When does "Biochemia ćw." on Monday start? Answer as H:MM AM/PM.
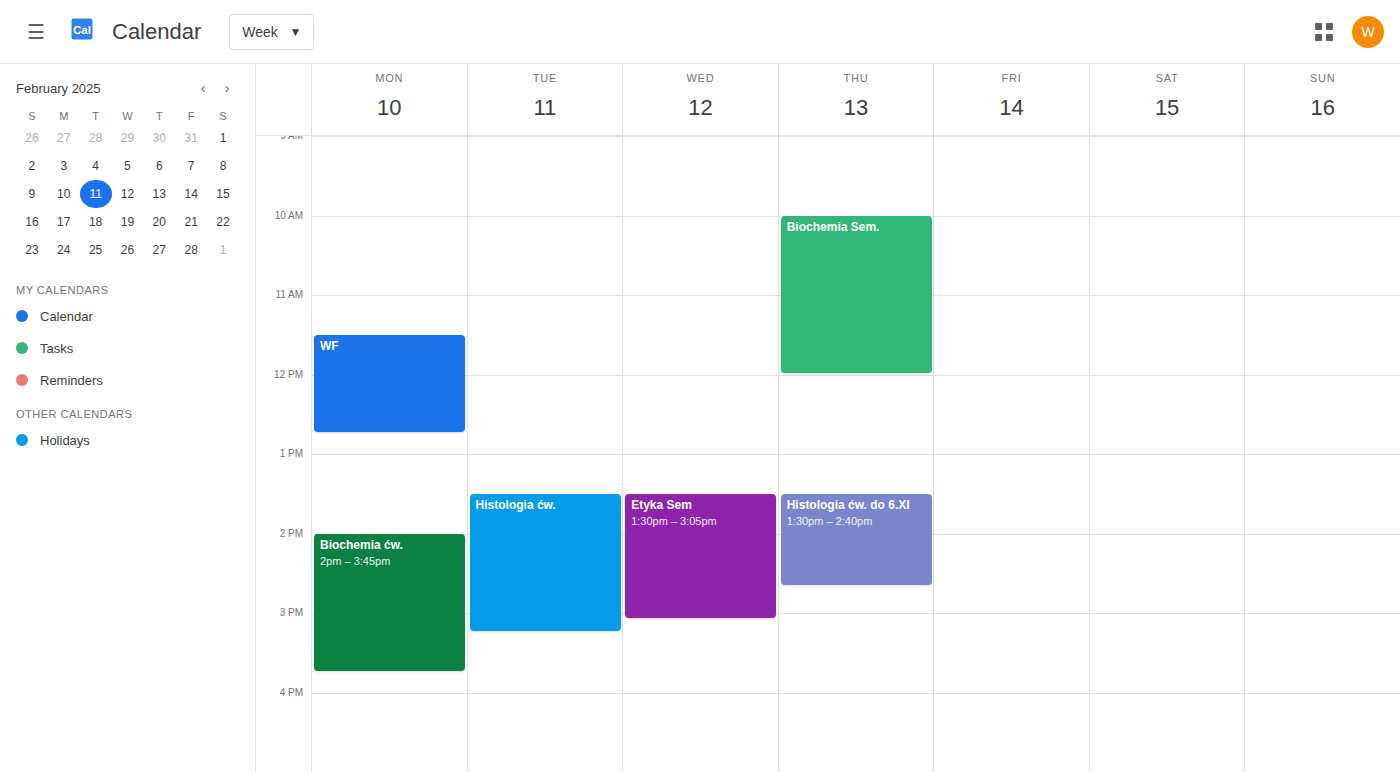
2:00 PM